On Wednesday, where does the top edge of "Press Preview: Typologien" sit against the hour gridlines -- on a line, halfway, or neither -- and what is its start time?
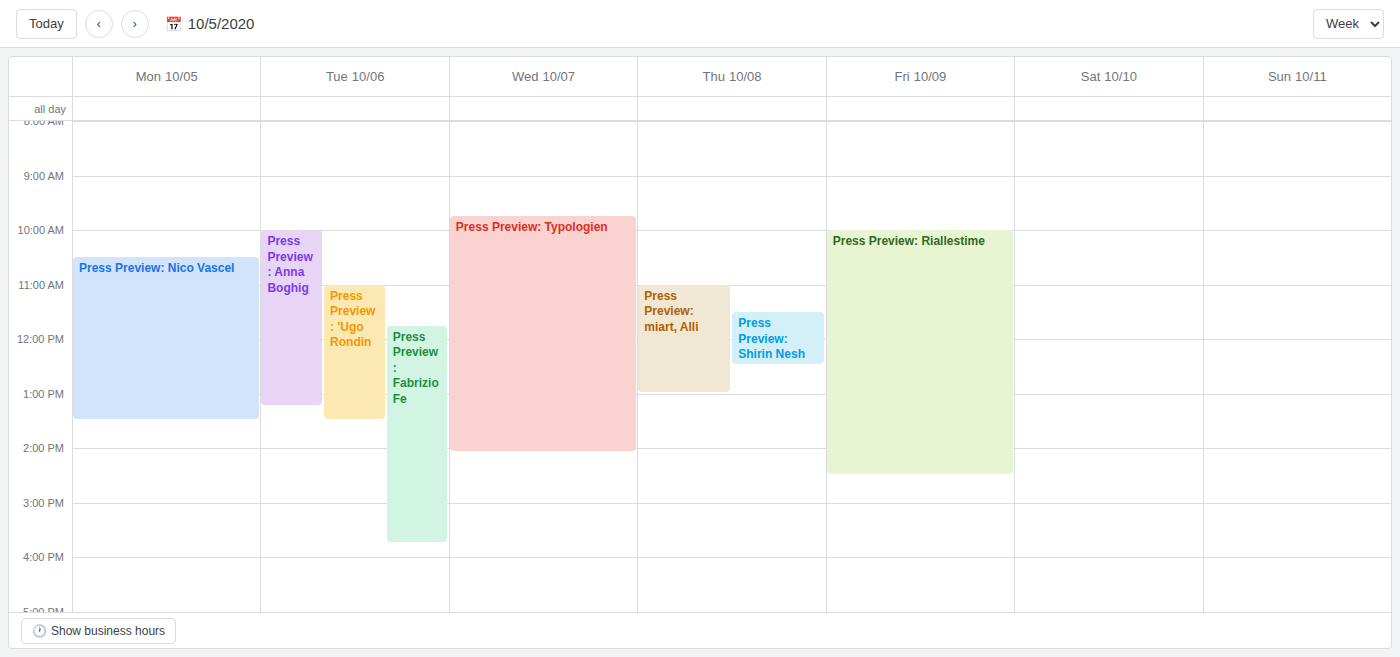
9:45 AM -- neither: three quarters of the way from the 9 AM line to the 10 AM line.